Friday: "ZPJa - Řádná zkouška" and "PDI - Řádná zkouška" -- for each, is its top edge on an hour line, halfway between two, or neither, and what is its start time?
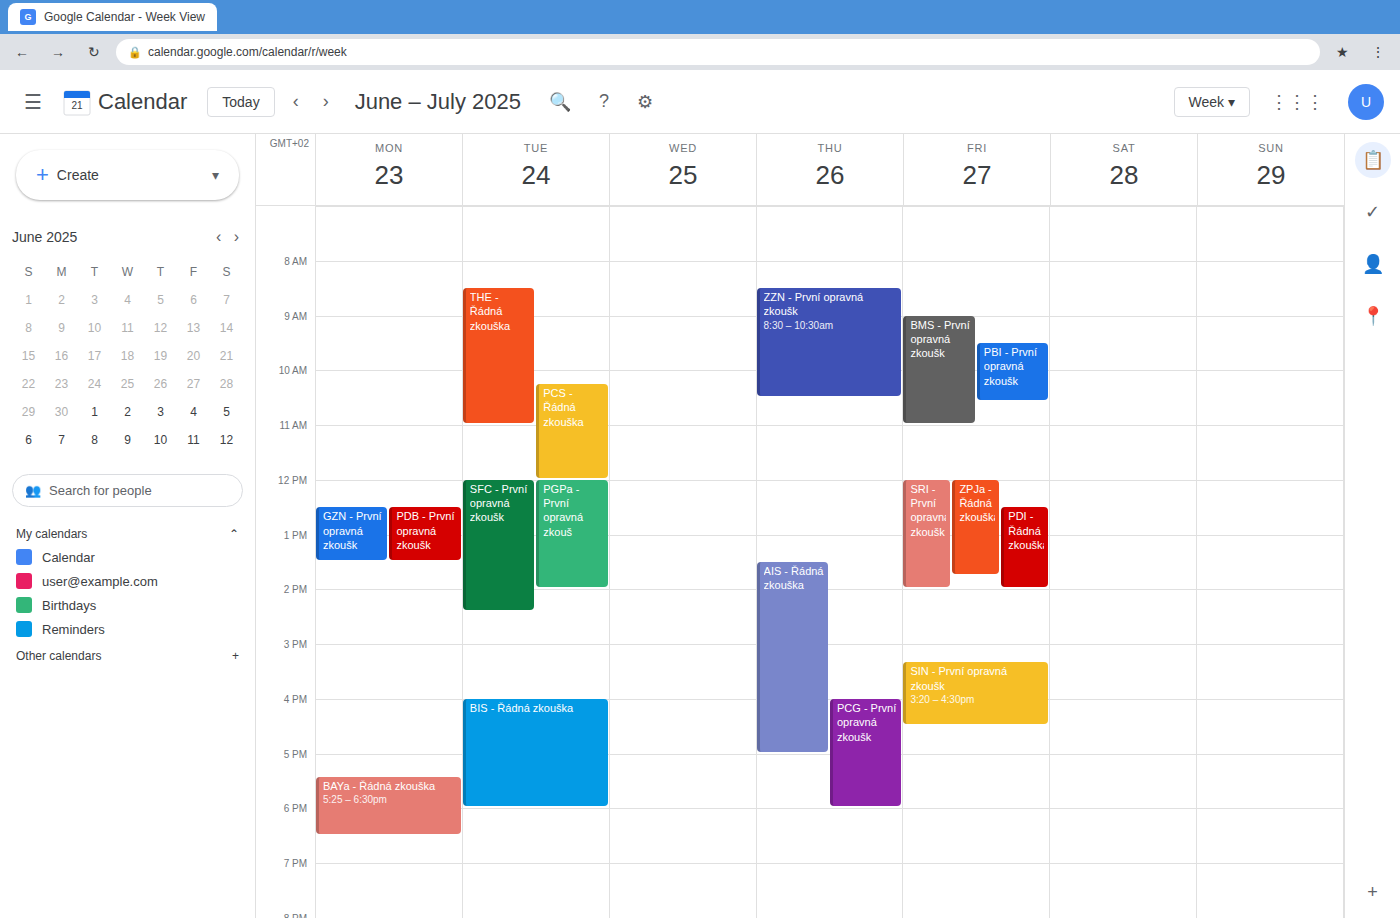
"ZPJa - Řádná zkouška": 12:00 PM, exactly on the 12 PM line. "PDI - Řádná zkouška": 12:30 PM, halfway between the 12 PM and 1 PM lines.